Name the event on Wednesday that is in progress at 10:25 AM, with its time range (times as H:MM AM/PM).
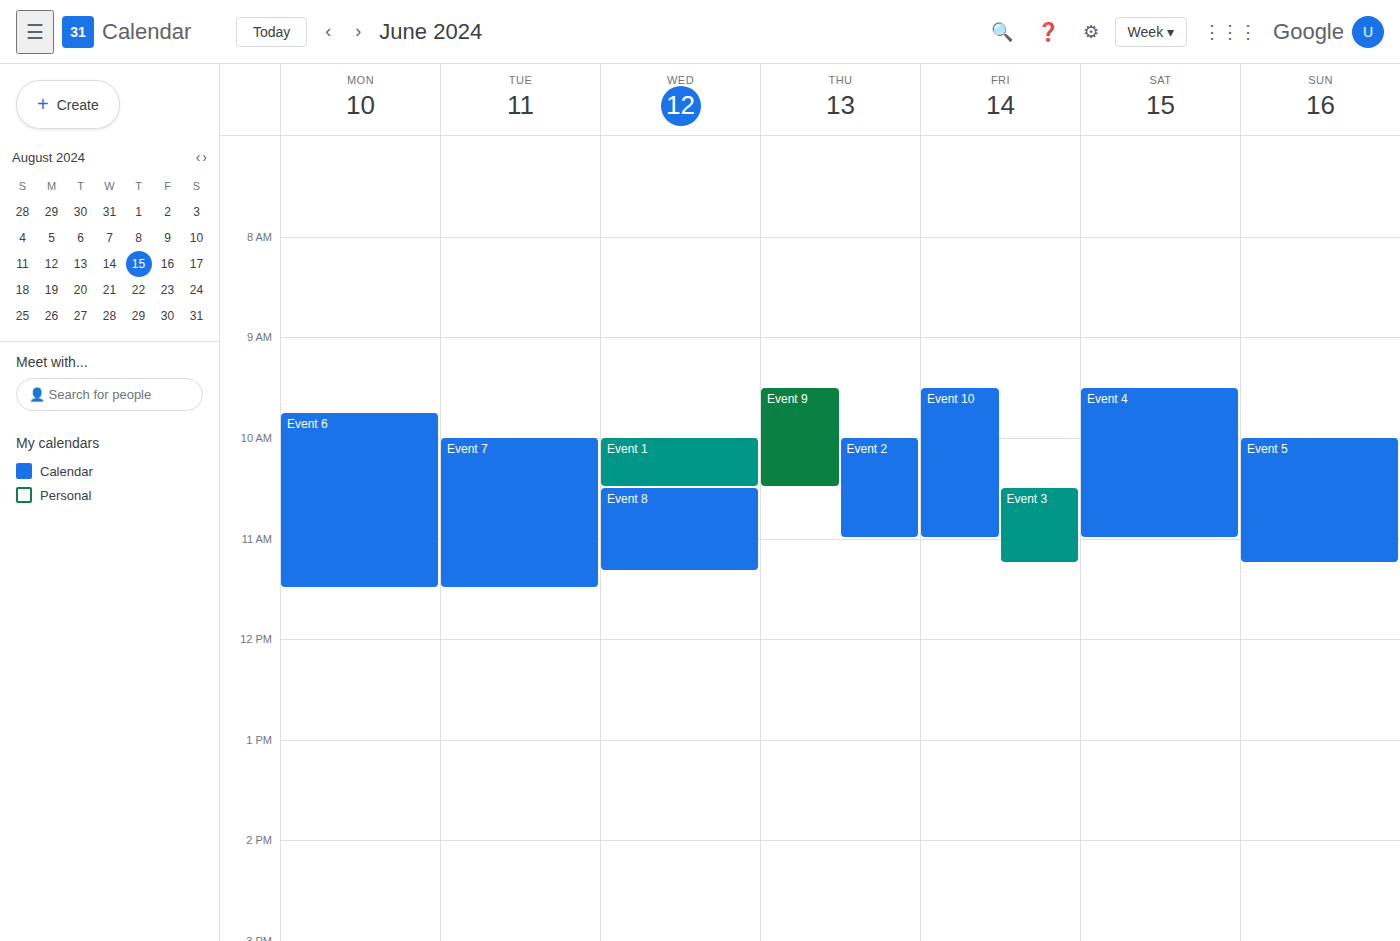
"Event 1", 10:00 AM to 10:30 AM